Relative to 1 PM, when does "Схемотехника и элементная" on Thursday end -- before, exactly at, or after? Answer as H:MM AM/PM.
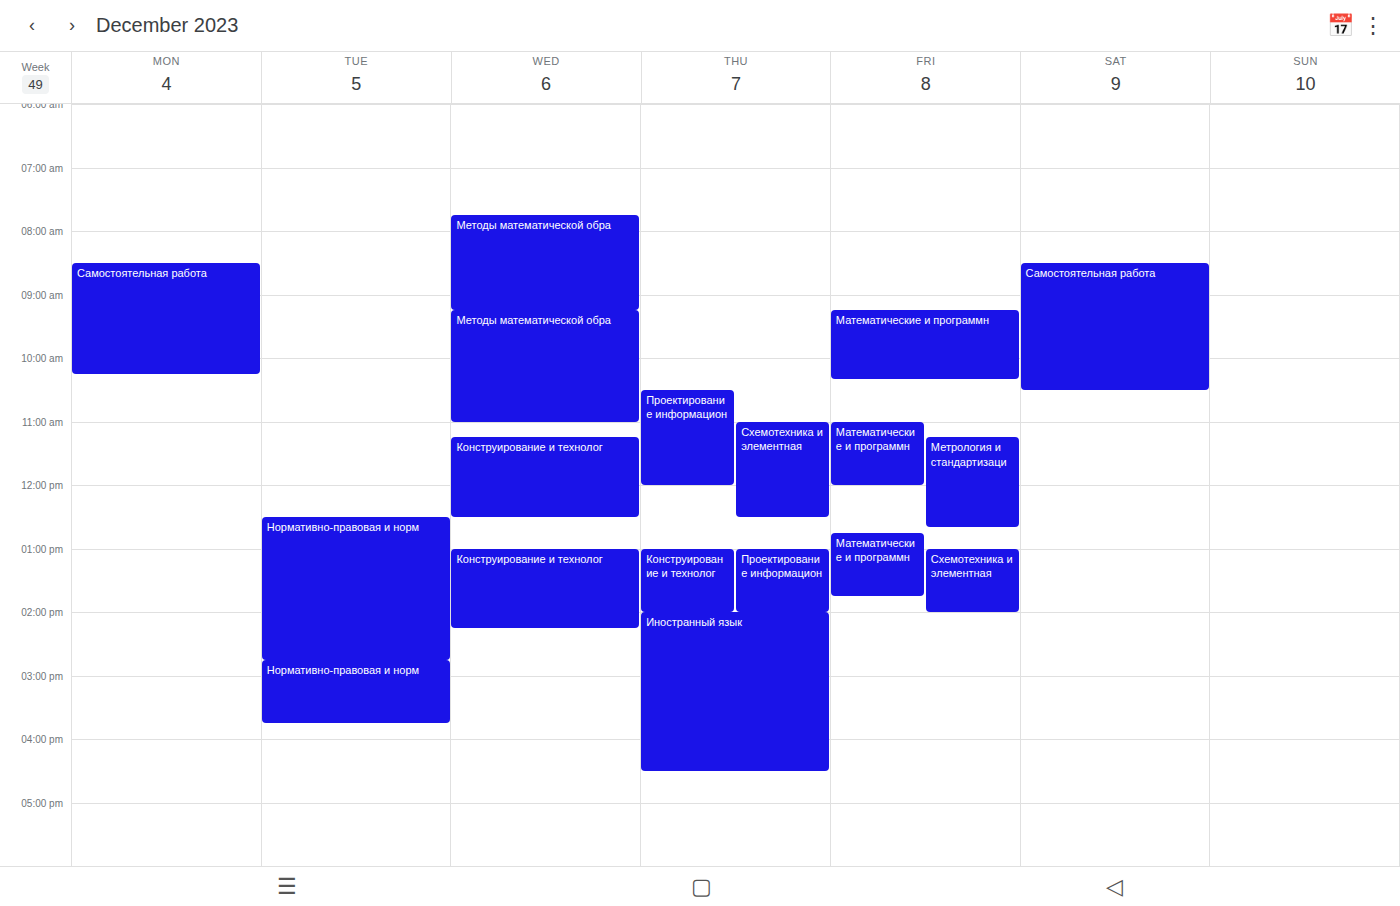
12:30 PM -- before 1 PM, 30 minutes above the 1 PM line.